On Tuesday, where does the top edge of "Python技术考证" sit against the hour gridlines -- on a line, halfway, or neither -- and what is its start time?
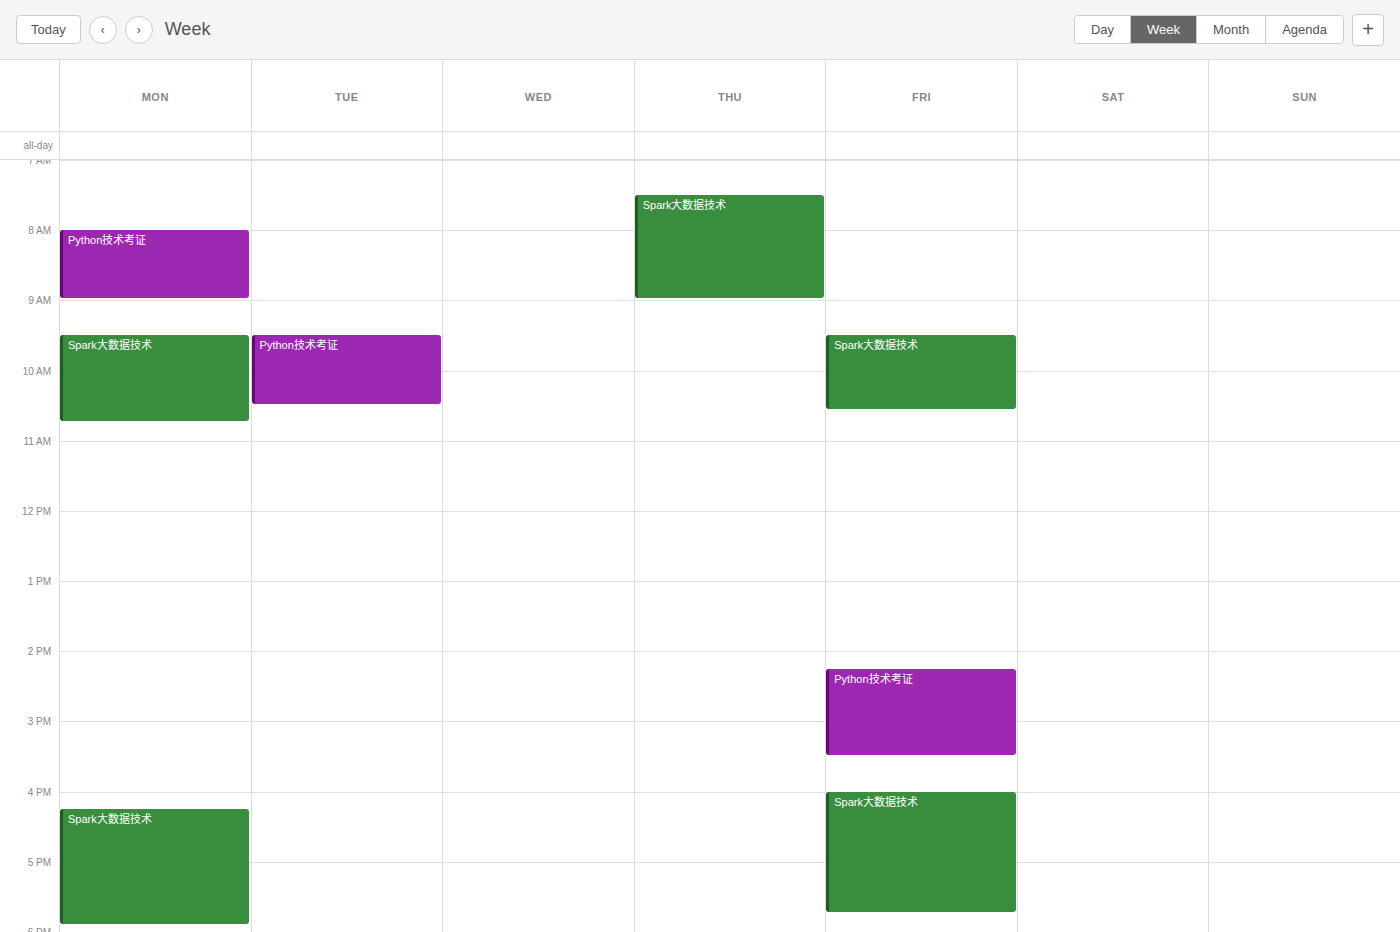
9:30 AM -- halfway between the 9 AM and 10 AM lines.